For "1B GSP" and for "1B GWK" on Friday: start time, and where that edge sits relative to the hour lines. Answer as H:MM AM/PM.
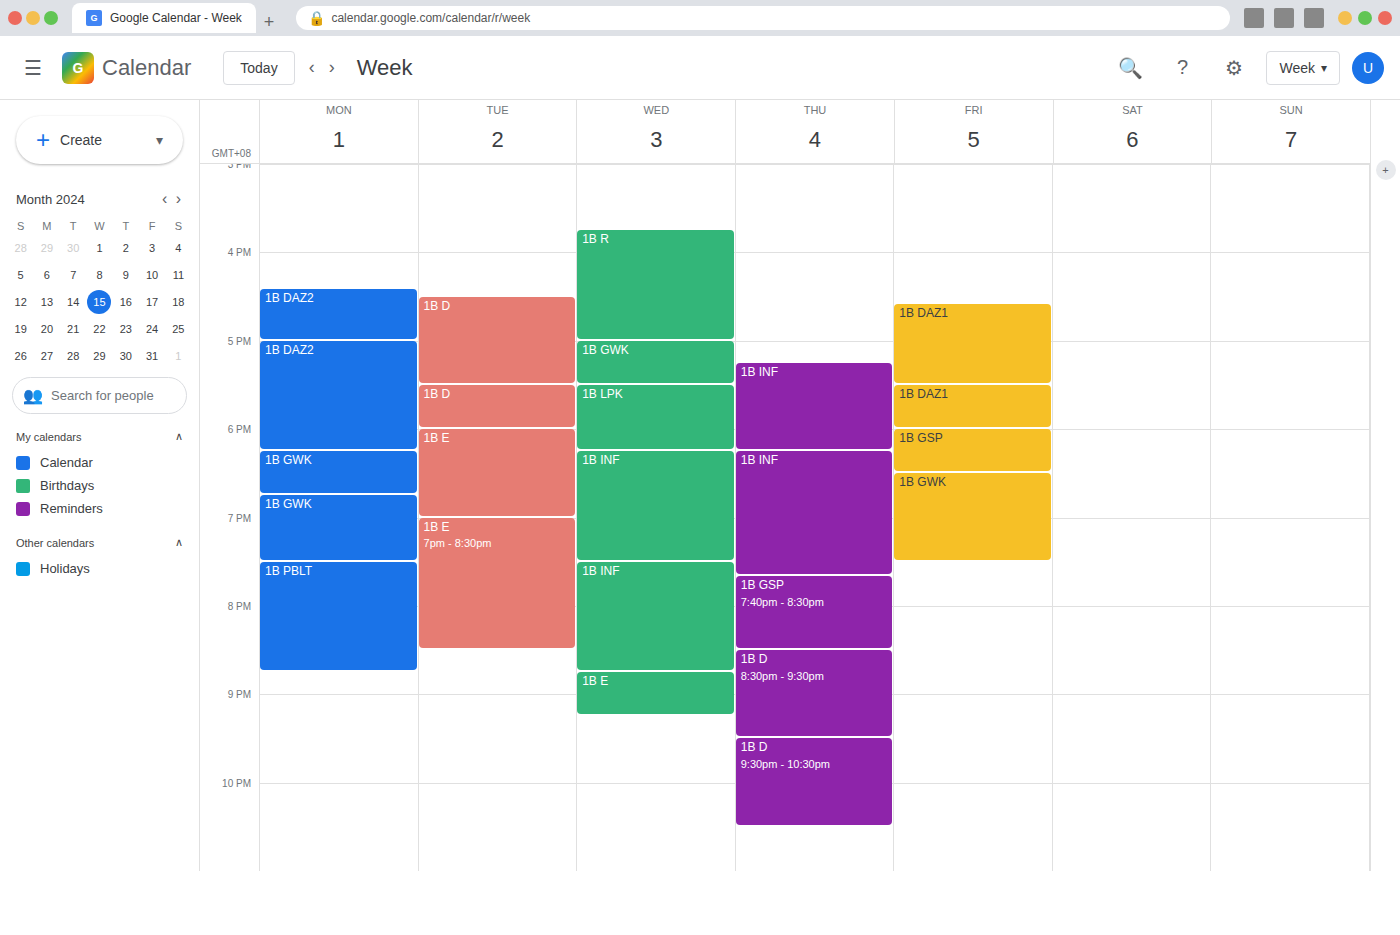
"1B GSP": 6:00 PM, exactly on the 6 PM line. "1B GWK": 6:30 PM, halfway between the 6 PM and 7 PM lines.